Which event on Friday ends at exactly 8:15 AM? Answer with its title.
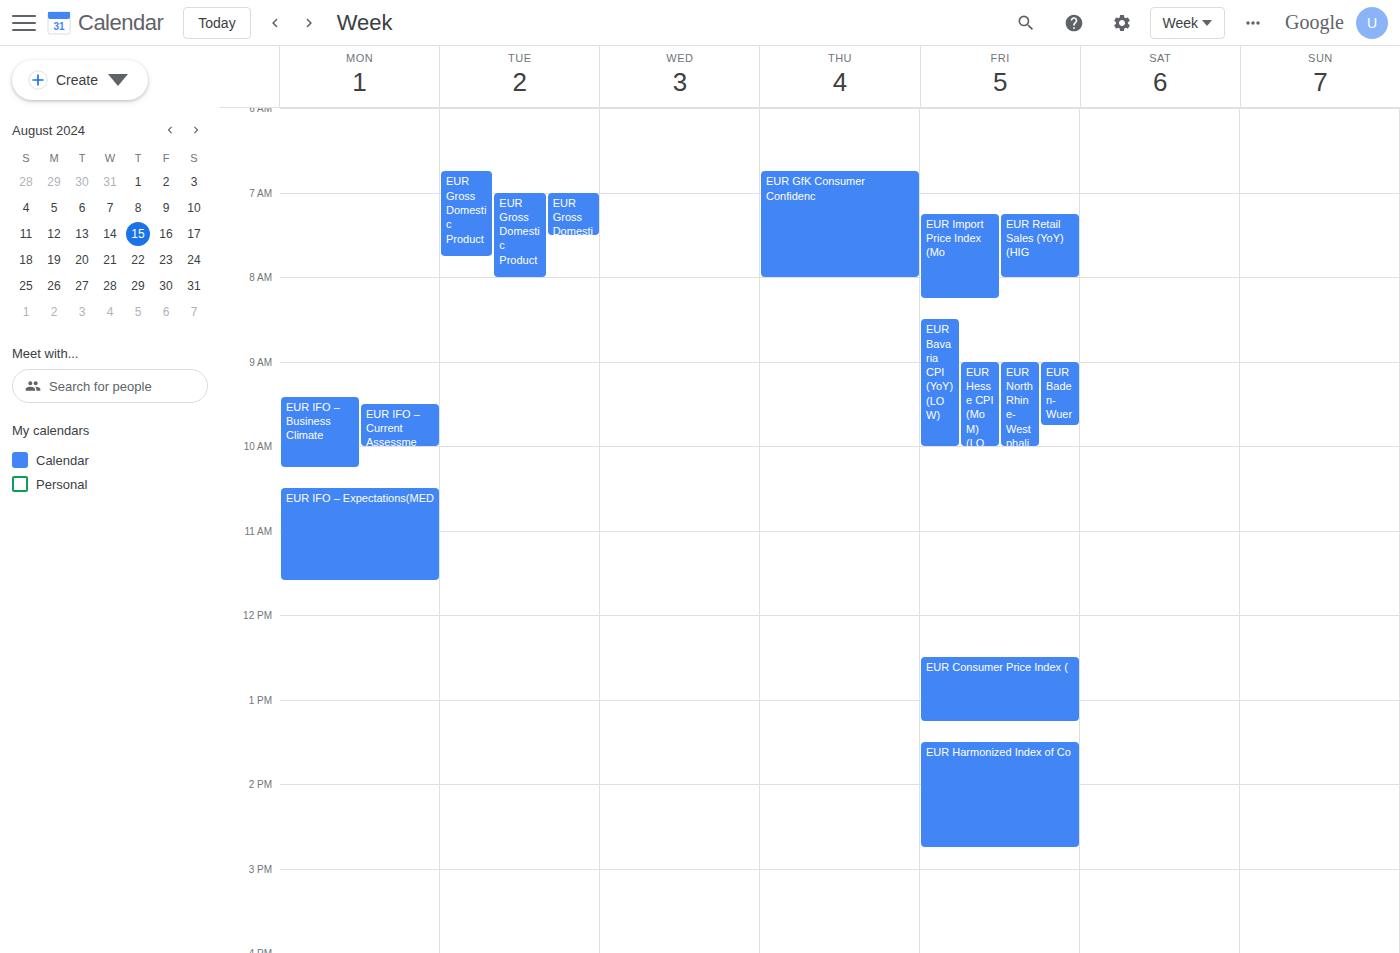
"EUR Import Price Index (Mo"